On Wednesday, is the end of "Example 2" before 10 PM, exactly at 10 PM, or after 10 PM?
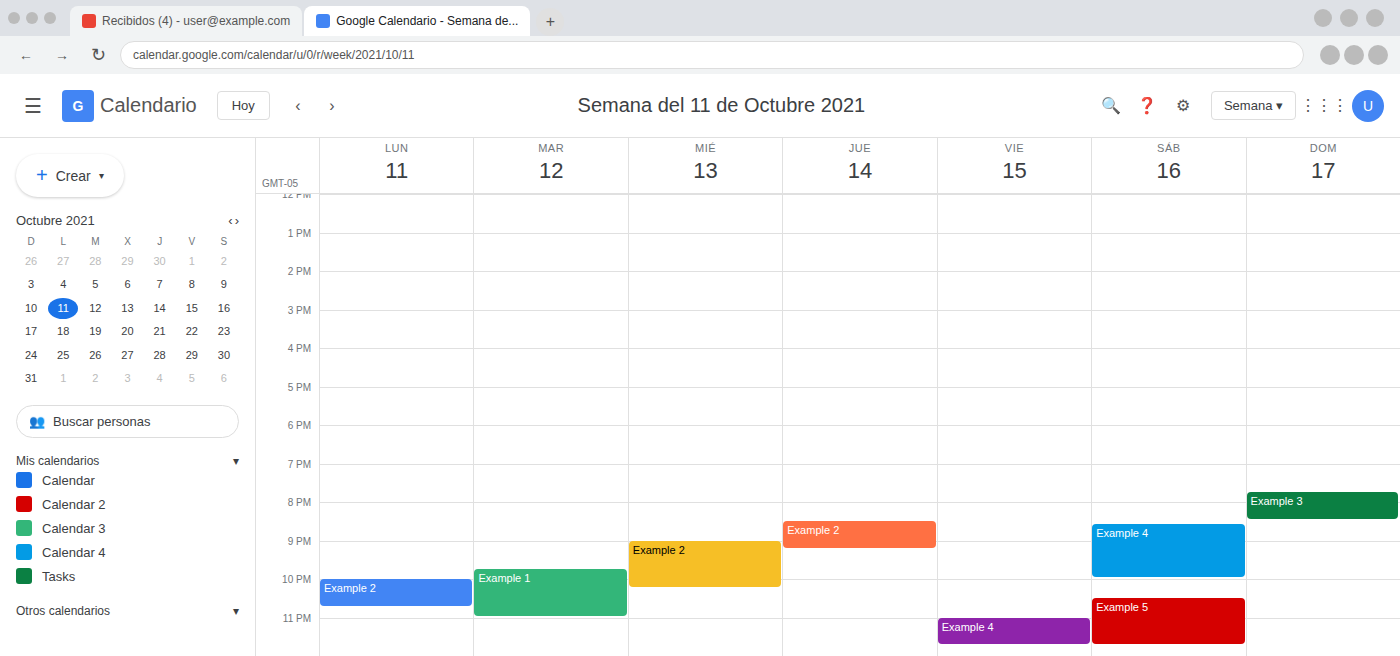
10:15 PM -- after 10 PM, 15 minutes below the 10 PM line.